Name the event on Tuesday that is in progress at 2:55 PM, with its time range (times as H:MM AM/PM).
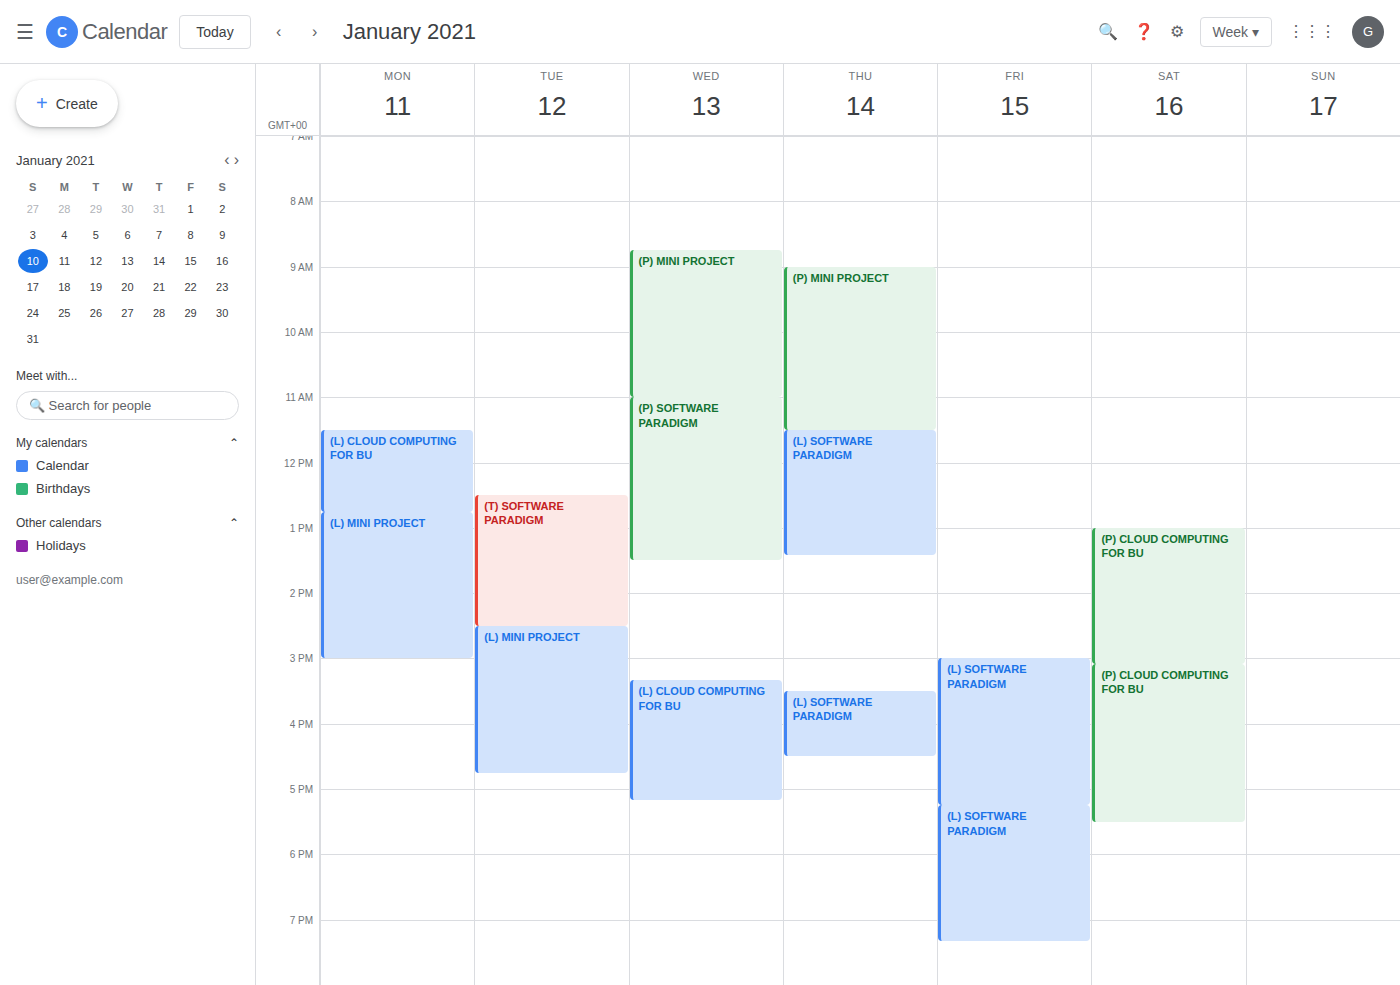
"(L) MINI PROJECT", 2:30 PM to 4:45 PM